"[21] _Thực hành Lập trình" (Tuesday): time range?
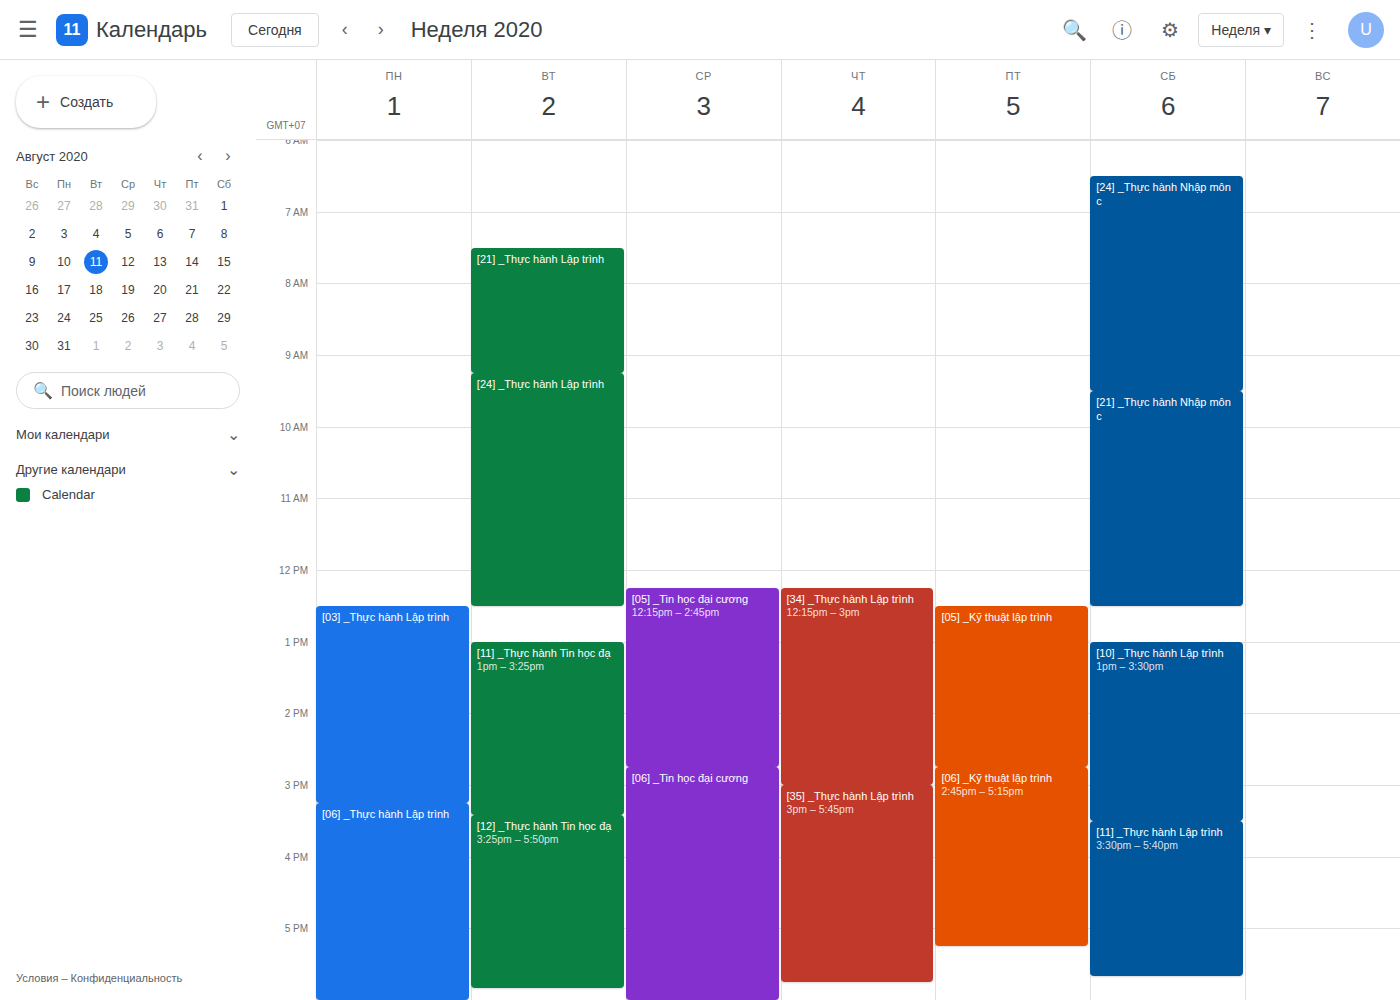
7:30 AM to 9:15 AM